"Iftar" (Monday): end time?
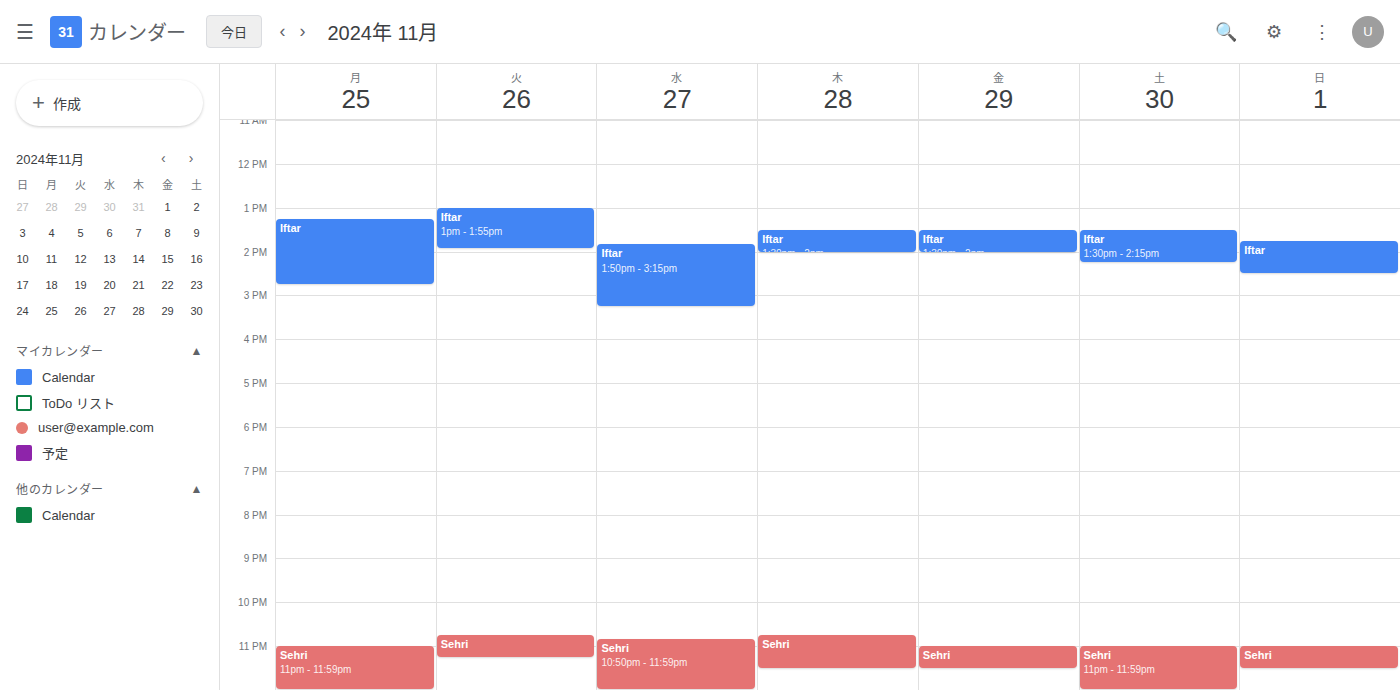
2:45 PM